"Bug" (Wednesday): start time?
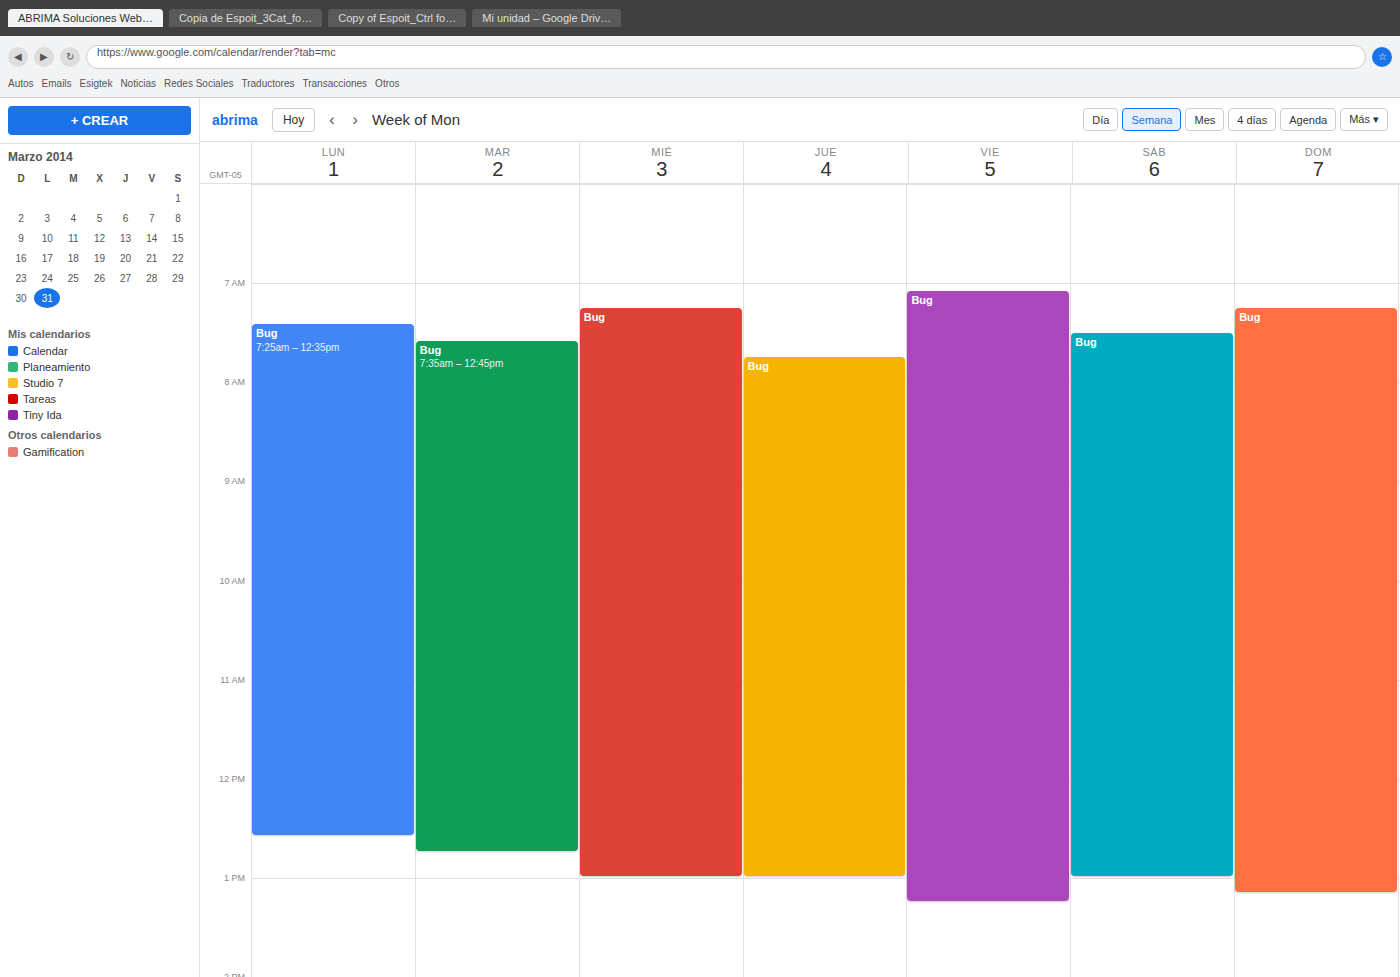
7:15 AM